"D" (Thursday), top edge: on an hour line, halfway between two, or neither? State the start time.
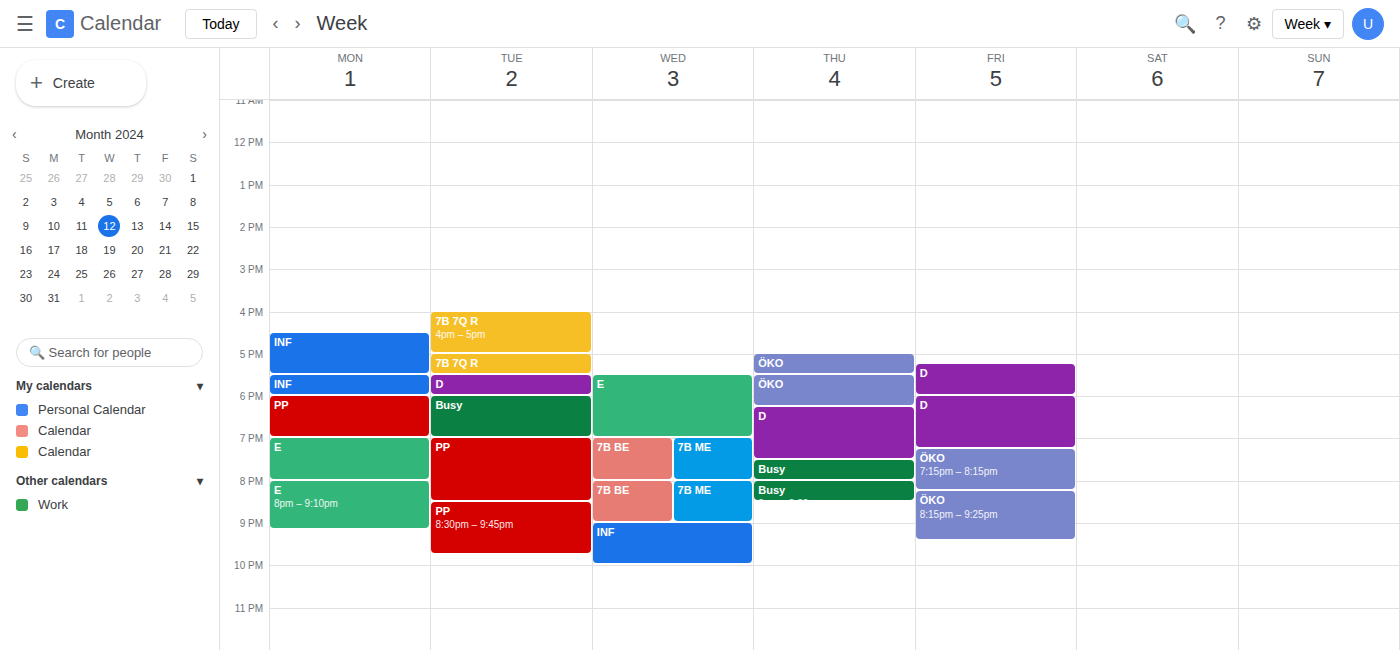
6:15 PM -- neither: a quarter of the way from the 6 PM line to the 7 PM line.